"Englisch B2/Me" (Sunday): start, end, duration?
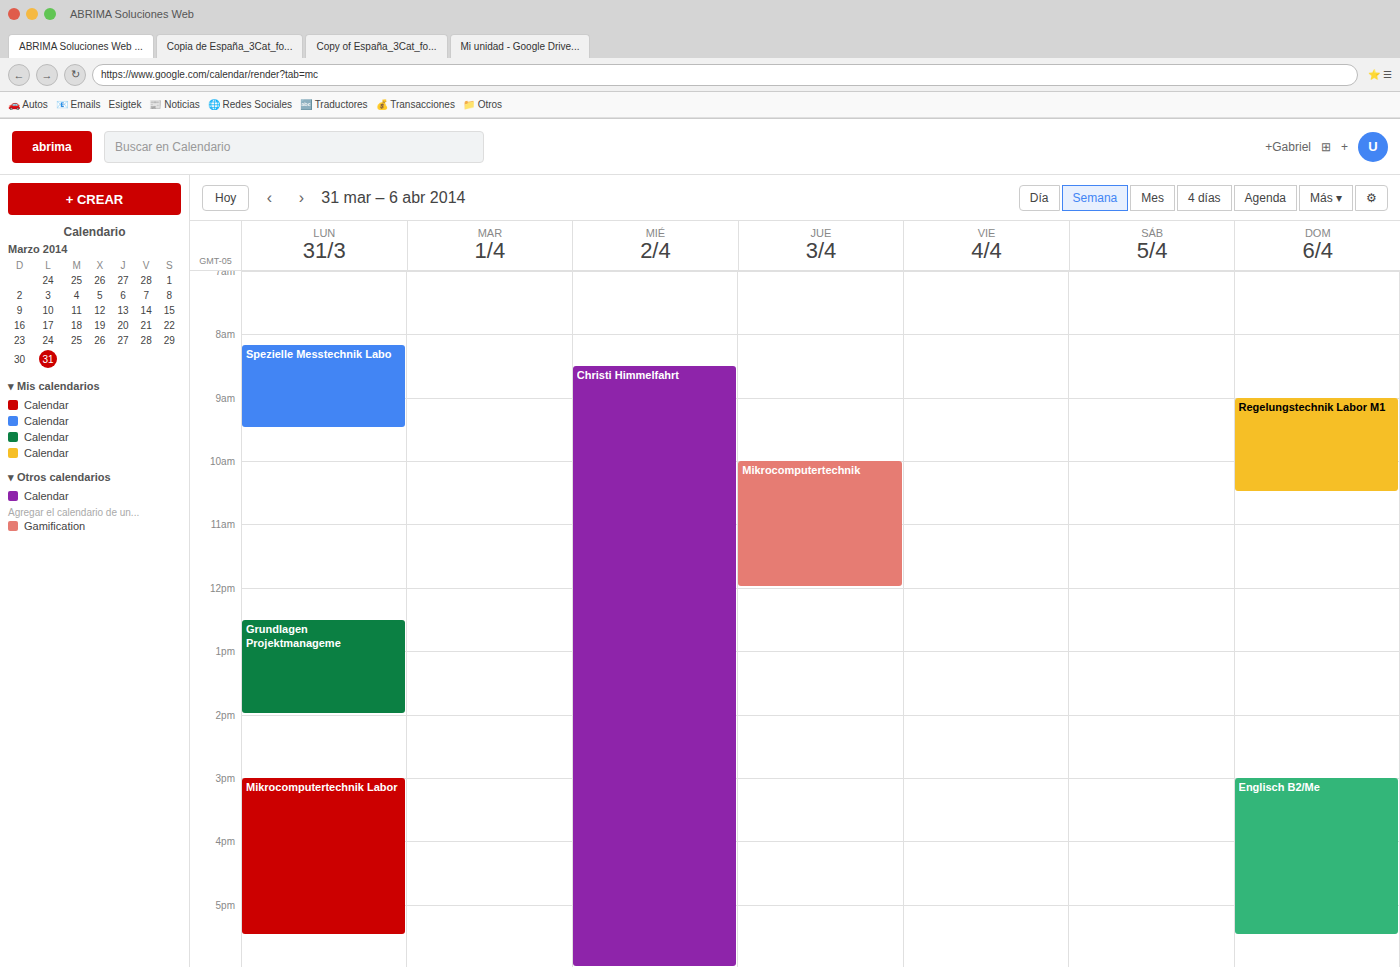
15:00 to 17:30, 2 hours 30 minutes